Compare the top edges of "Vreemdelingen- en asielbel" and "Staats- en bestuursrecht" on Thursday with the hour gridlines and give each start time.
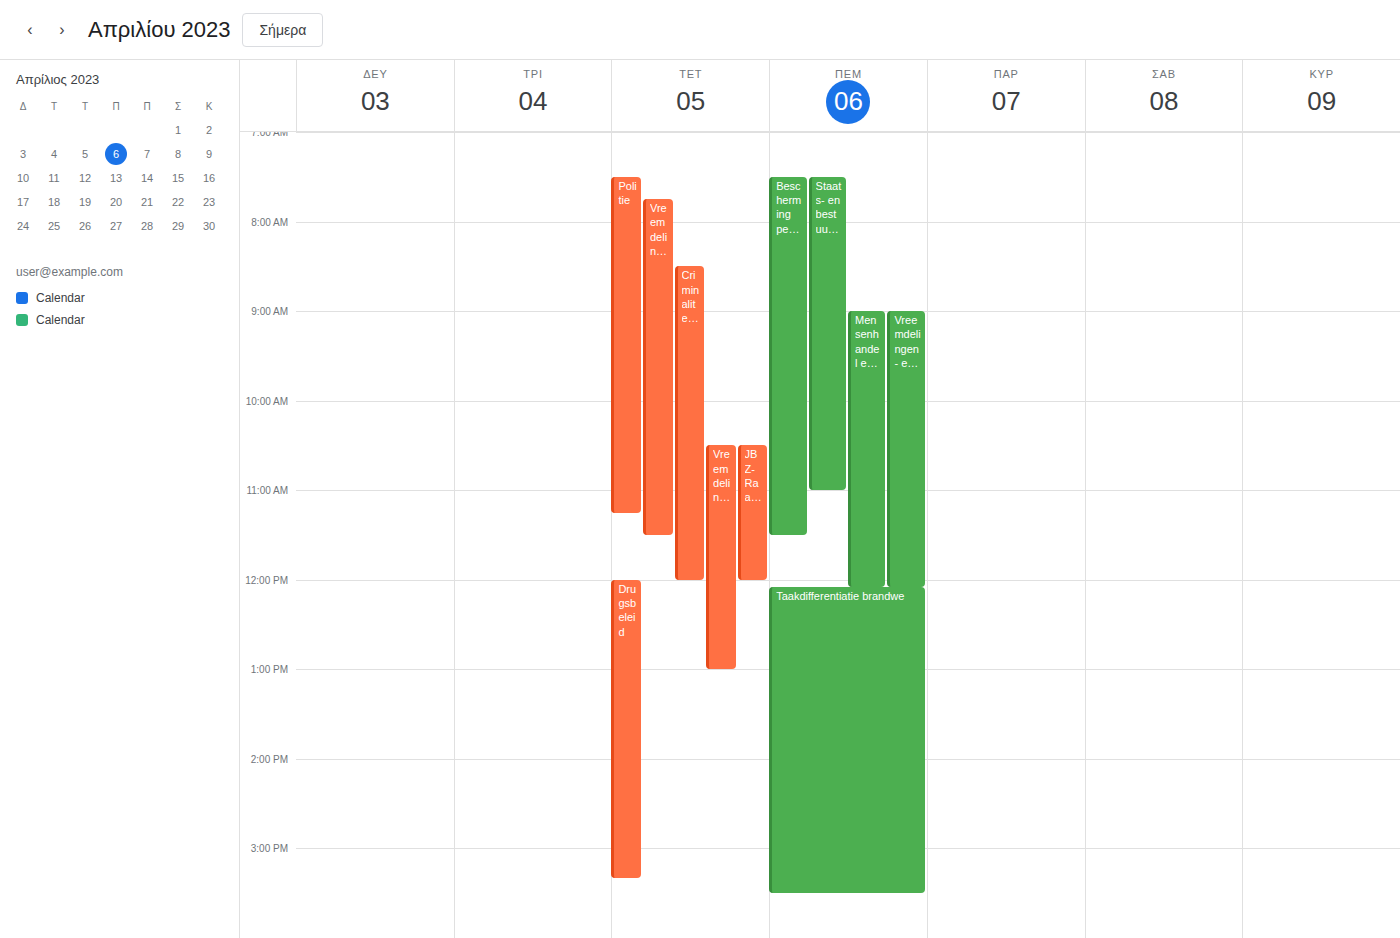
"Vreemdelingen- en asielbel": 9:00 AM, exactly on the 9 AM line. "Staats- en bestuursrecht": 7:30 AM, halfway between the 7 AM and 8 AM lines.